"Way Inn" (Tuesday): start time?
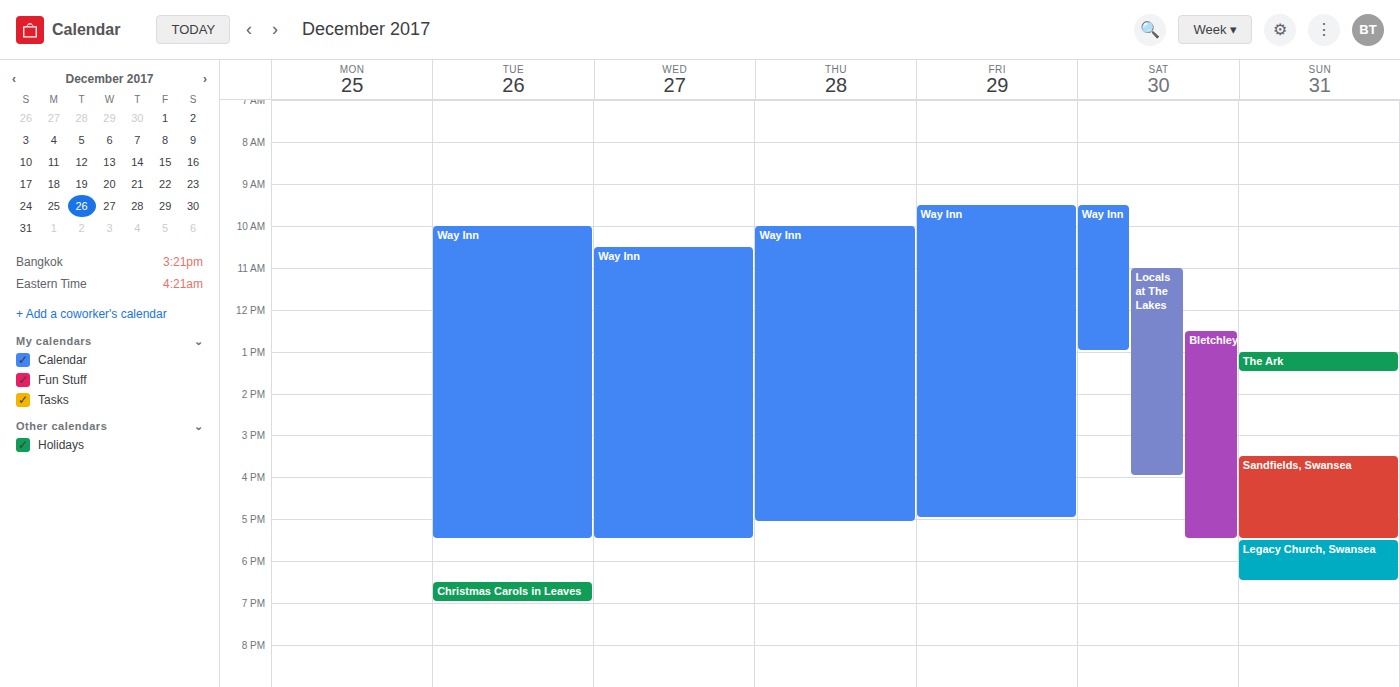
10:00 AM